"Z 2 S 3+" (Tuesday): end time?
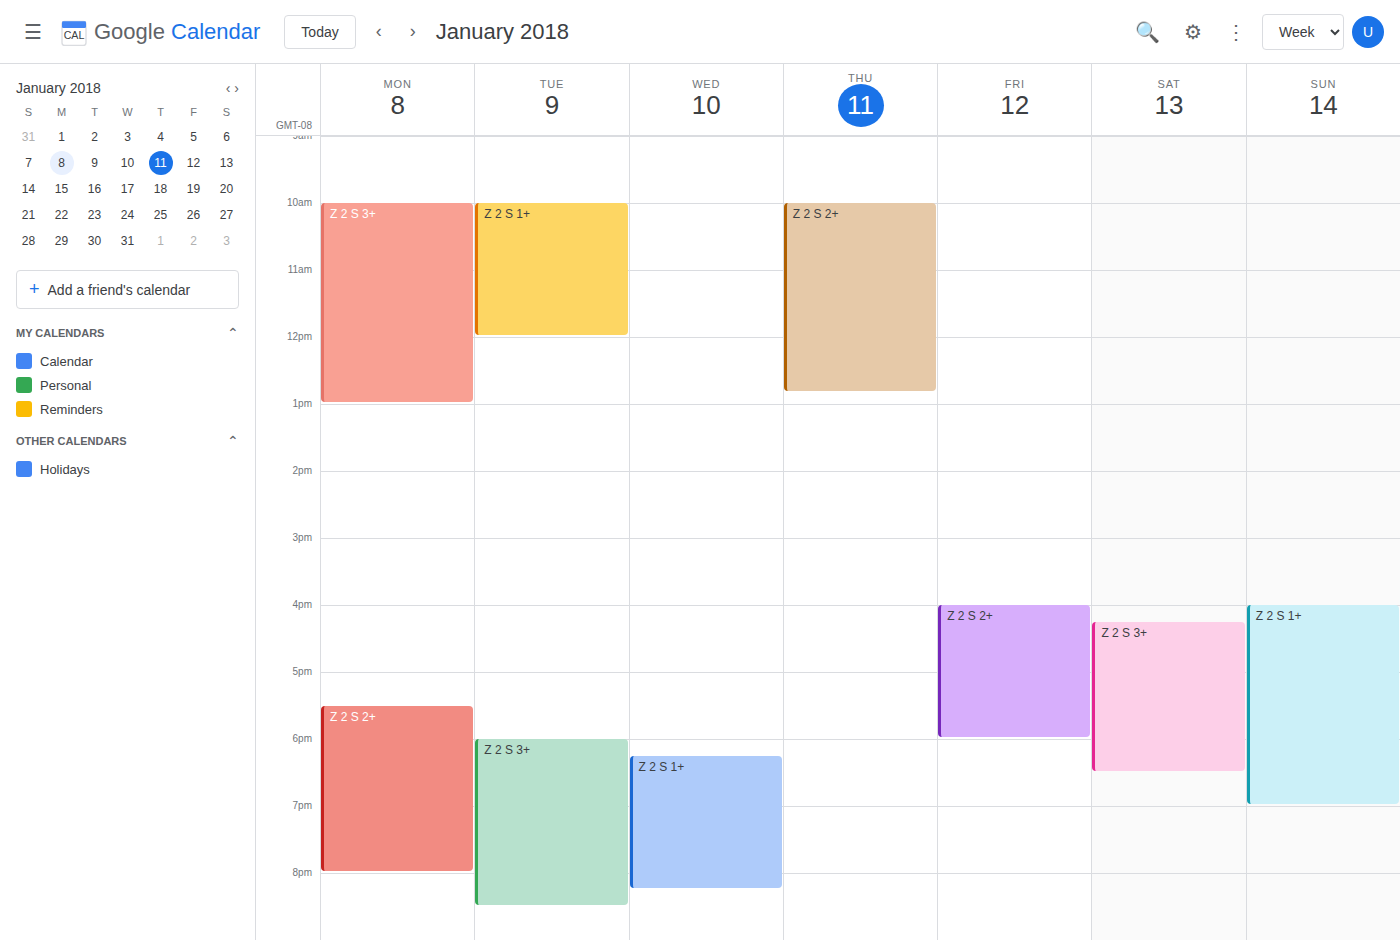
8:30 PM